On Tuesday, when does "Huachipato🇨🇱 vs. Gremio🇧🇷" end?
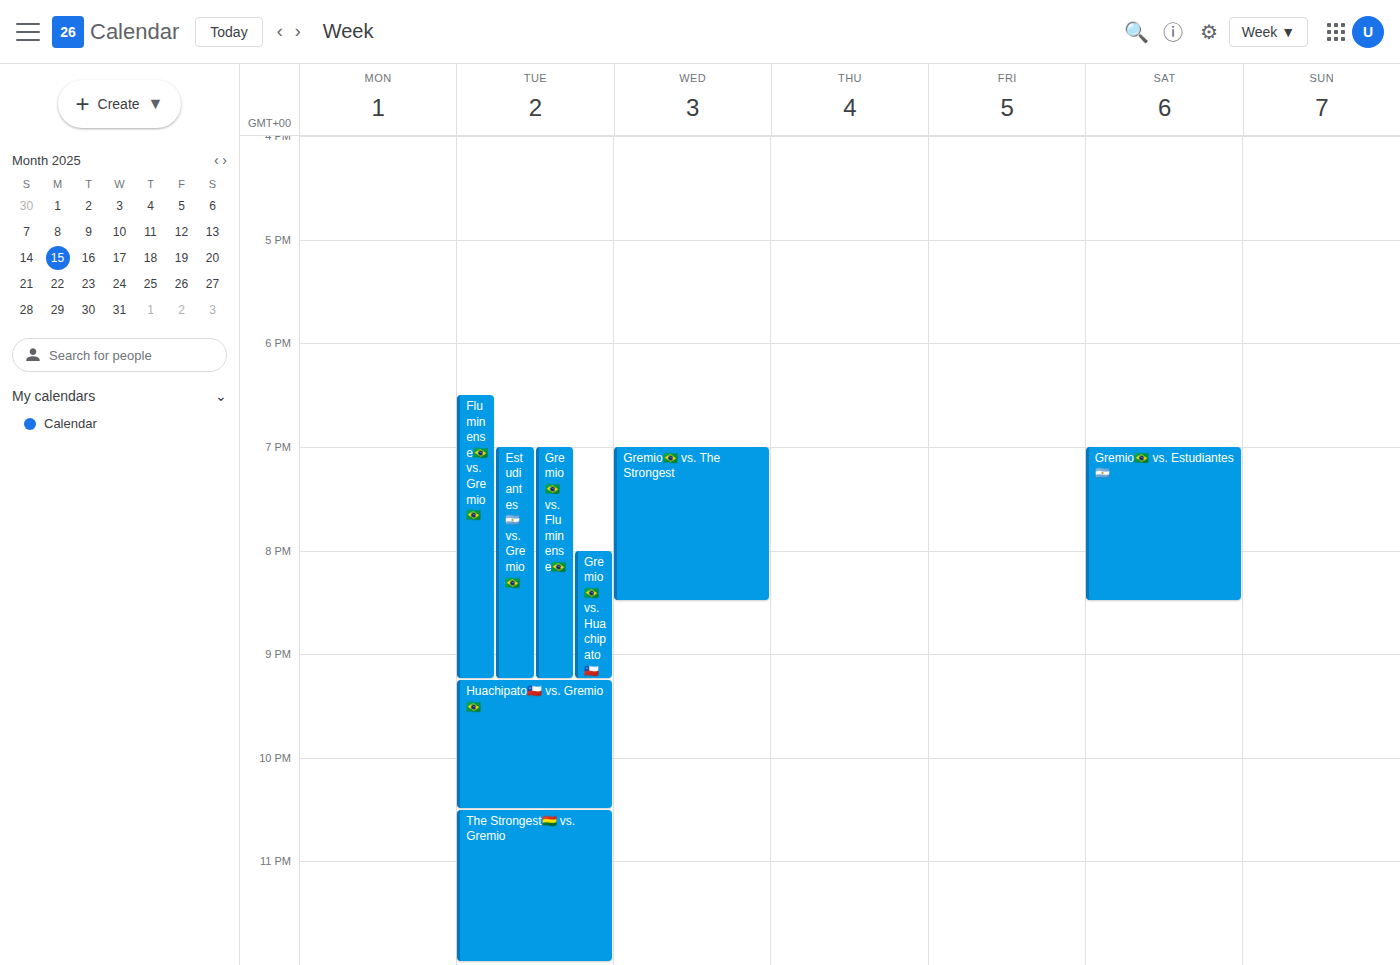
10:30 PM